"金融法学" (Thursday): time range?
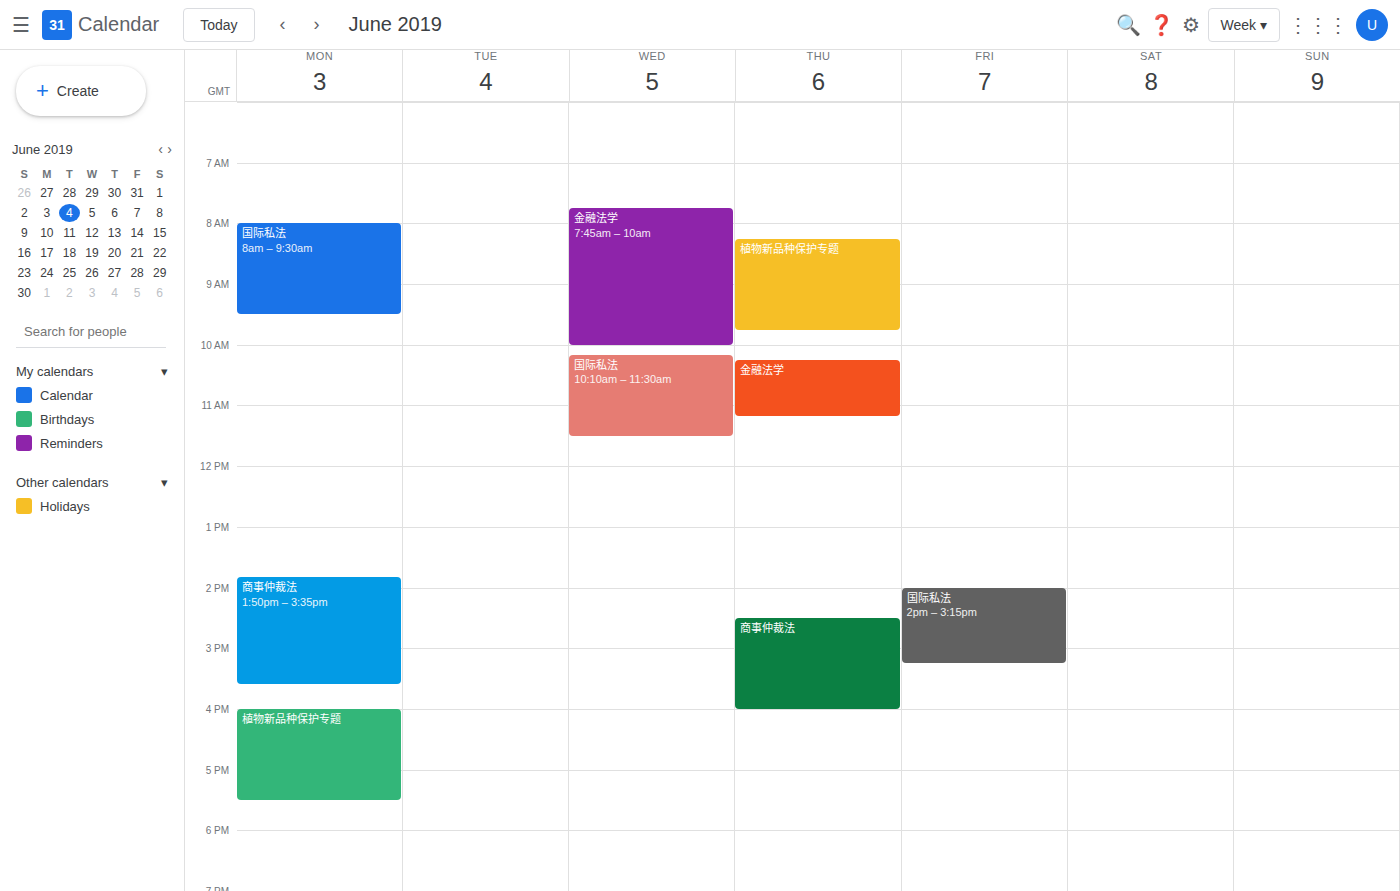
10:15 AM to 11:10 AM